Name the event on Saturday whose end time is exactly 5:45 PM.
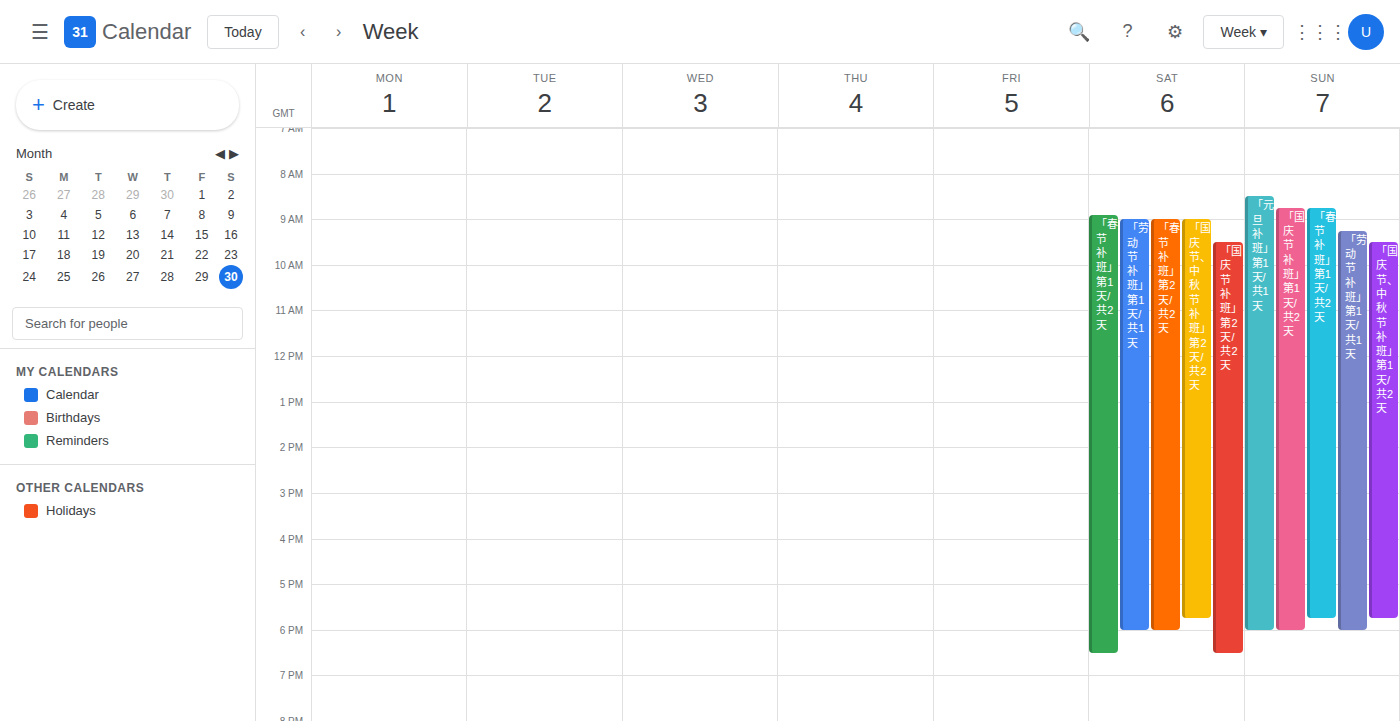
"「国庆节、中秋节 补班」 第2天/共2天"